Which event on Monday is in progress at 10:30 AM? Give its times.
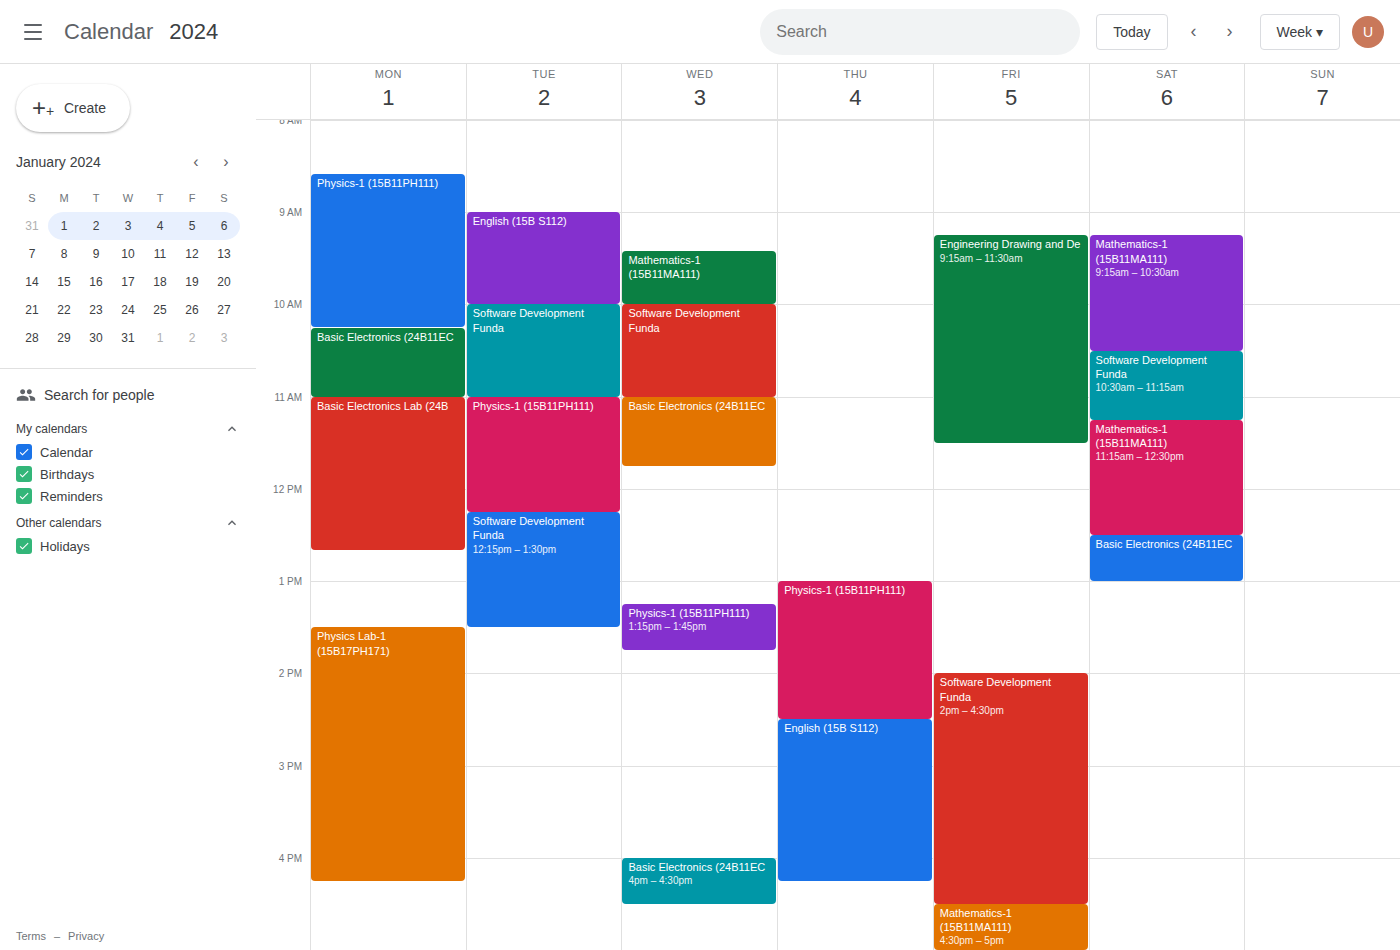
"Basic Electronics (24B11EC", 10:15 AM to 11:00 AM